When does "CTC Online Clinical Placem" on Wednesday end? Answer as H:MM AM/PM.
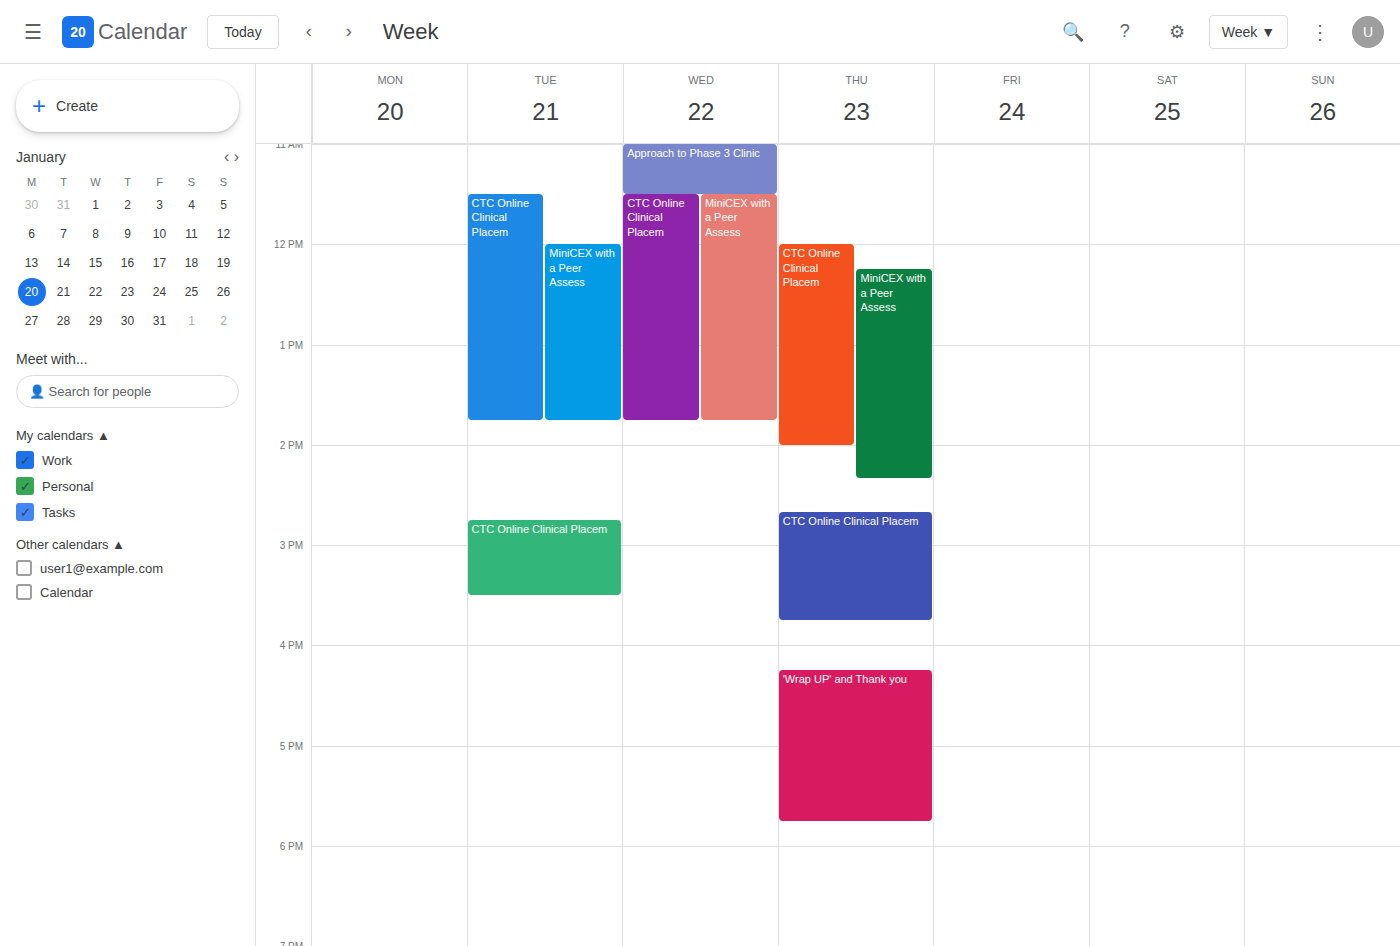
1:45 PM